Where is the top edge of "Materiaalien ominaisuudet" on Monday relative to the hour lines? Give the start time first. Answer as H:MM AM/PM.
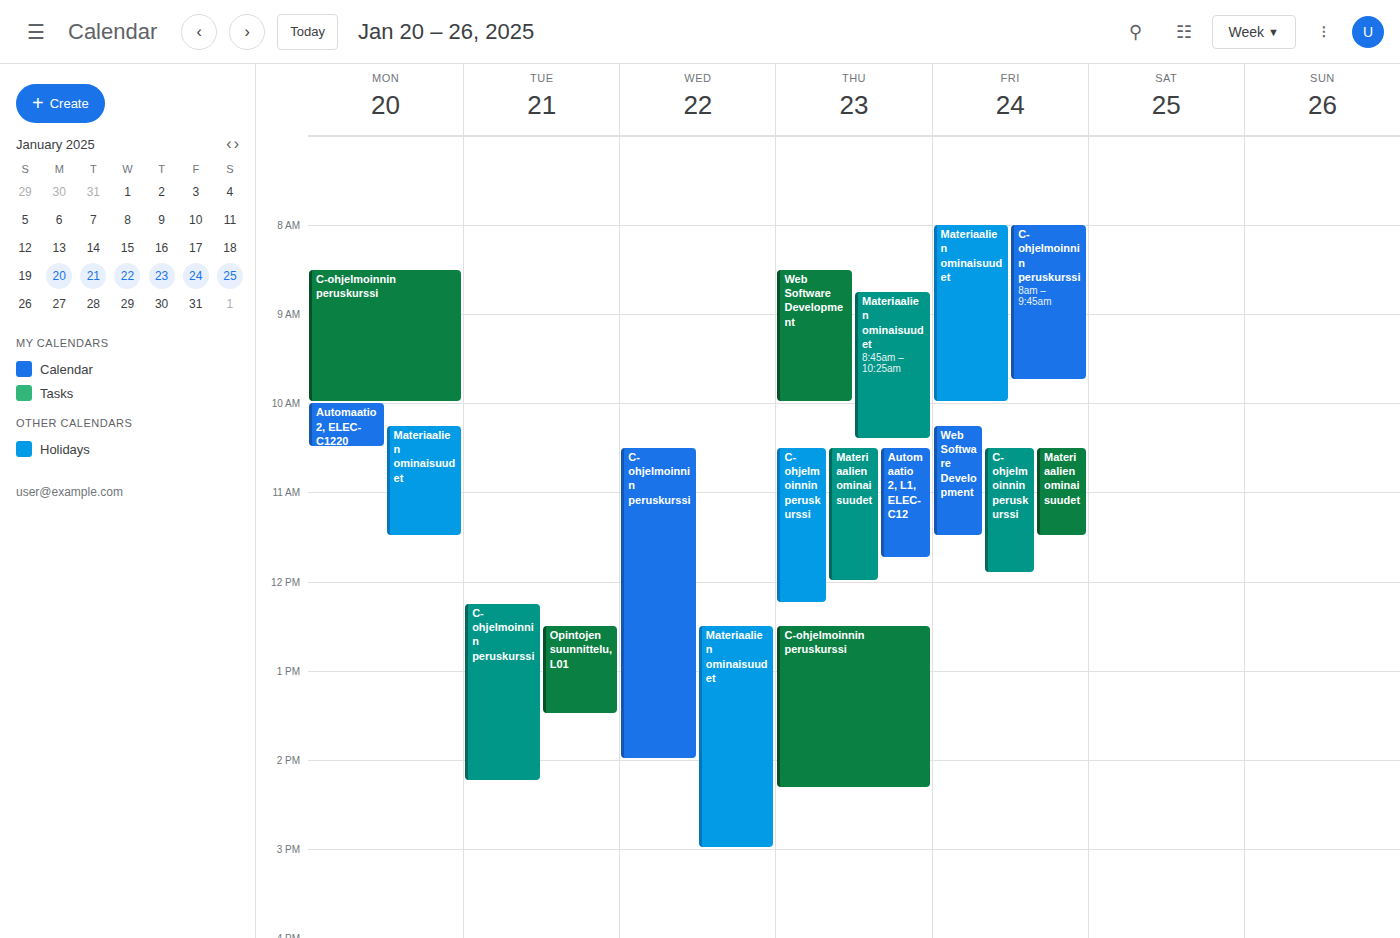
10:15 AM -- neither: a quarter of the way from the 10 AM line to the 11 AM line.